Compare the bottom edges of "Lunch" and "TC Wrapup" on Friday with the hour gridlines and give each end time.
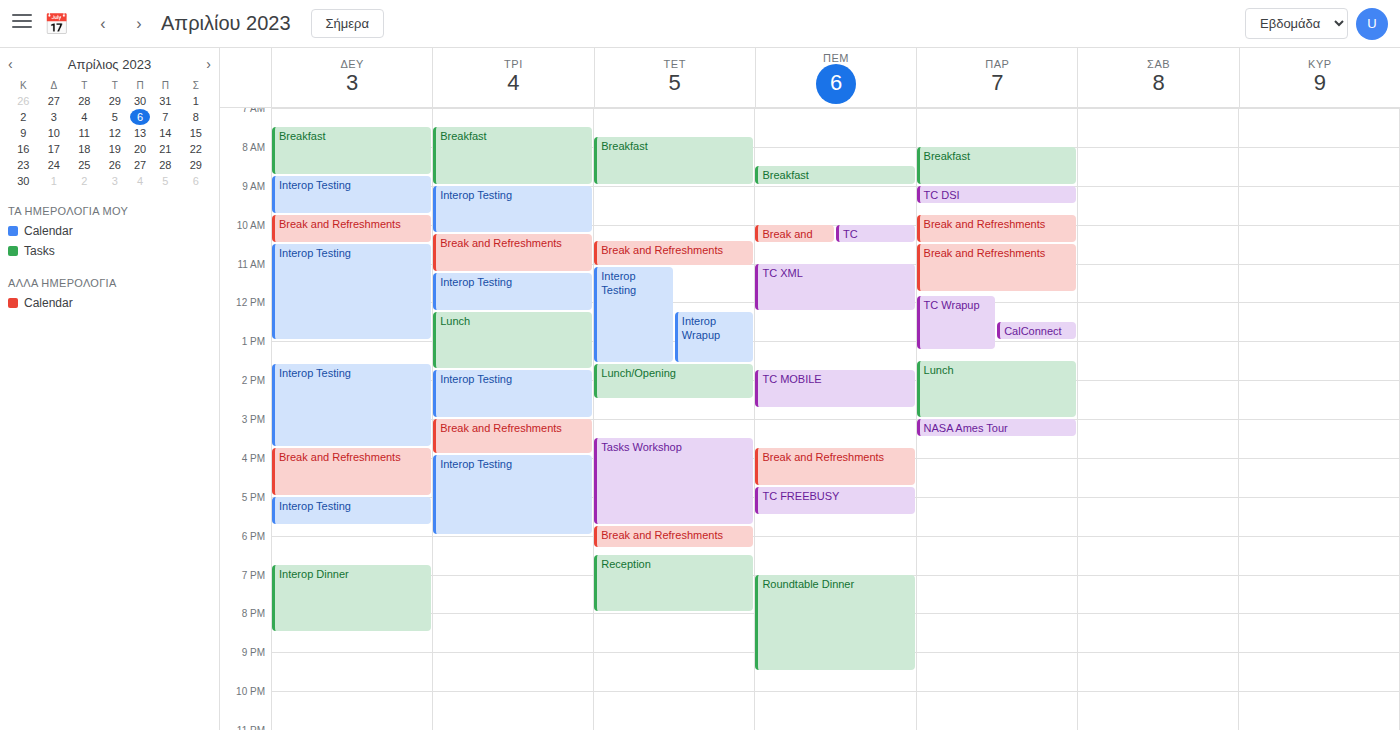
"Lunch": 3:00 PM, exactly on the 3 PM line. "TC Wrapup": 1:15 PM, neither: a quarter of the way from the 1 PM line to the 2 PM line.